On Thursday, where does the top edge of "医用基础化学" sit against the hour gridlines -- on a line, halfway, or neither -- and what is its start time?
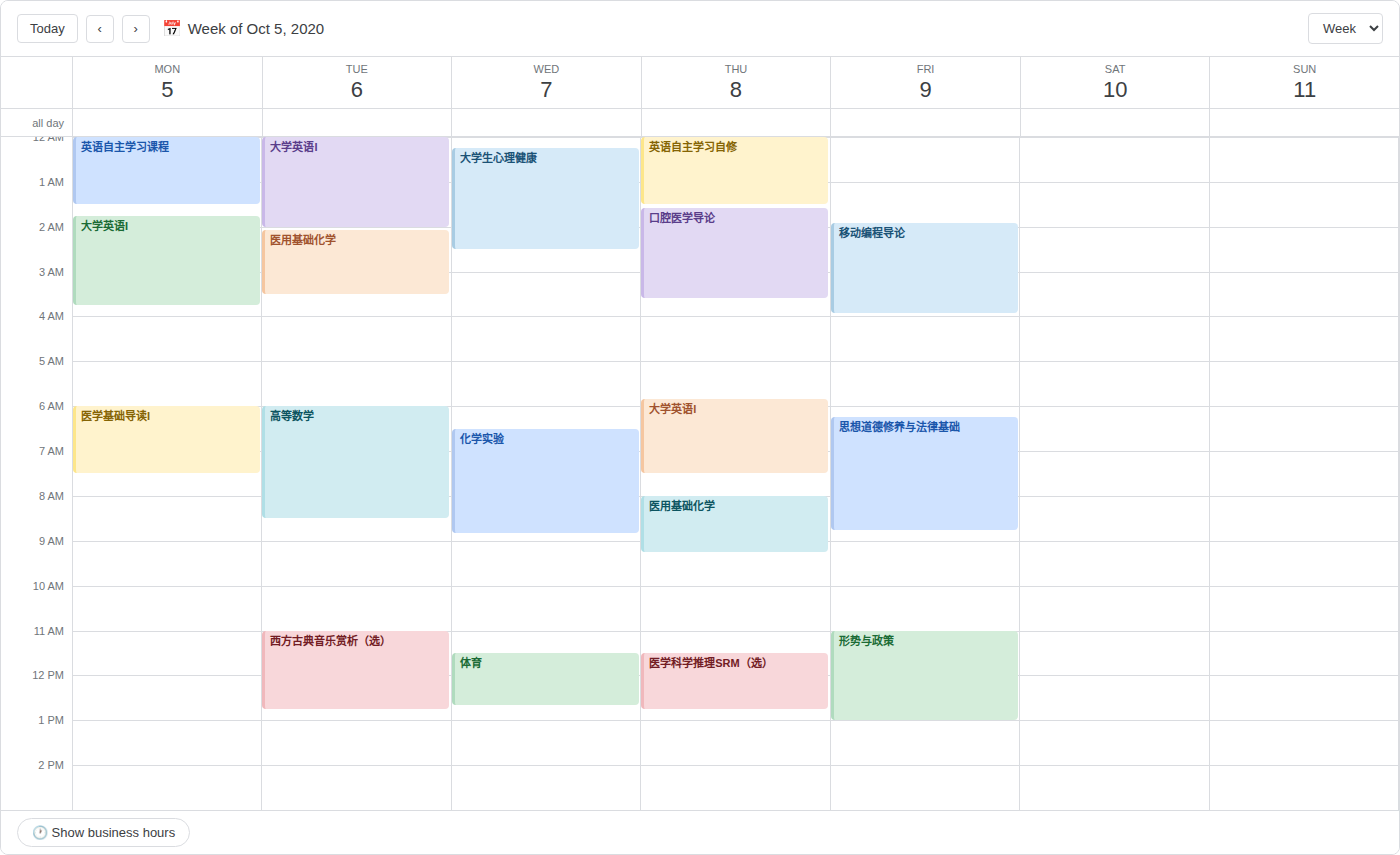
08:00 -- exactly on the 08:00 line.